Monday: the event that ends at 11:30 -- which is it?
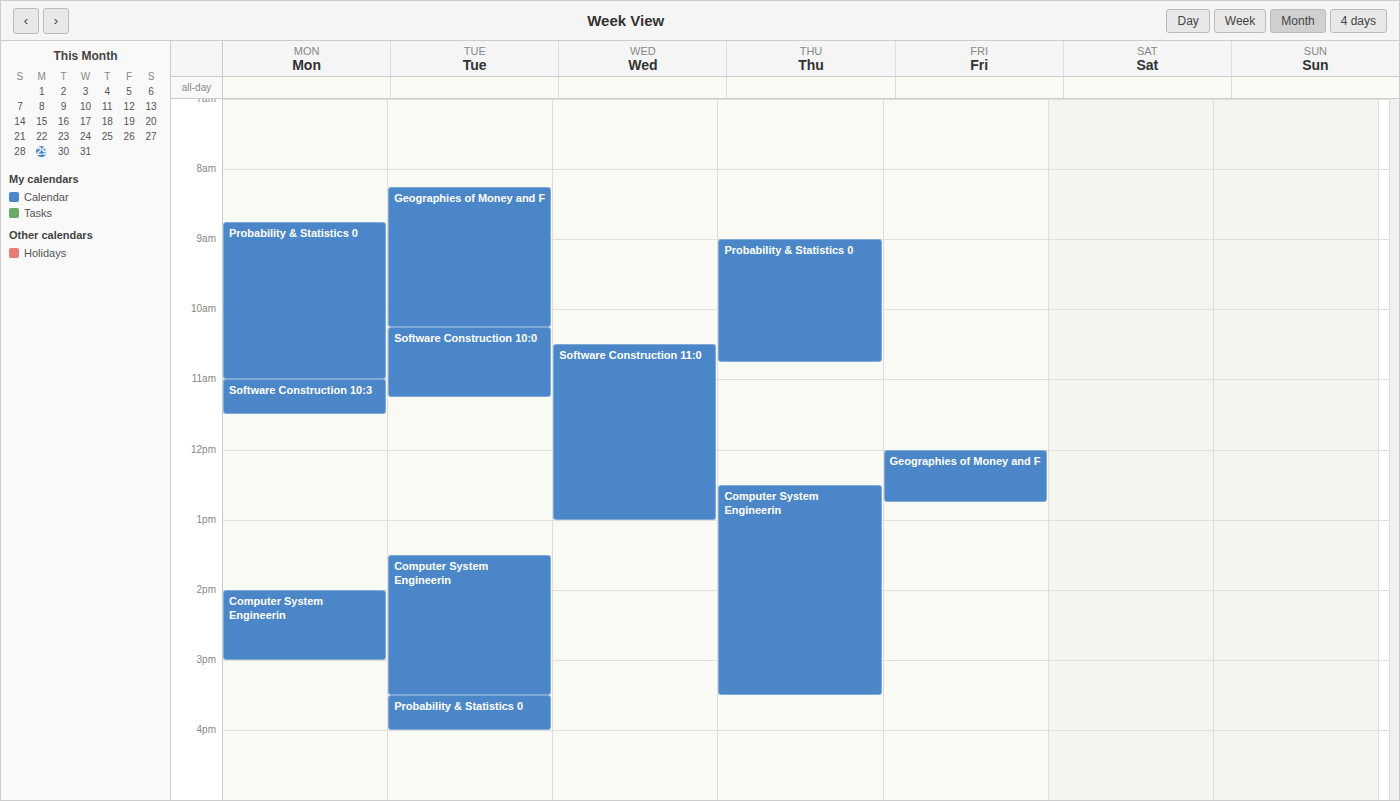
"Software Construction 10:3"